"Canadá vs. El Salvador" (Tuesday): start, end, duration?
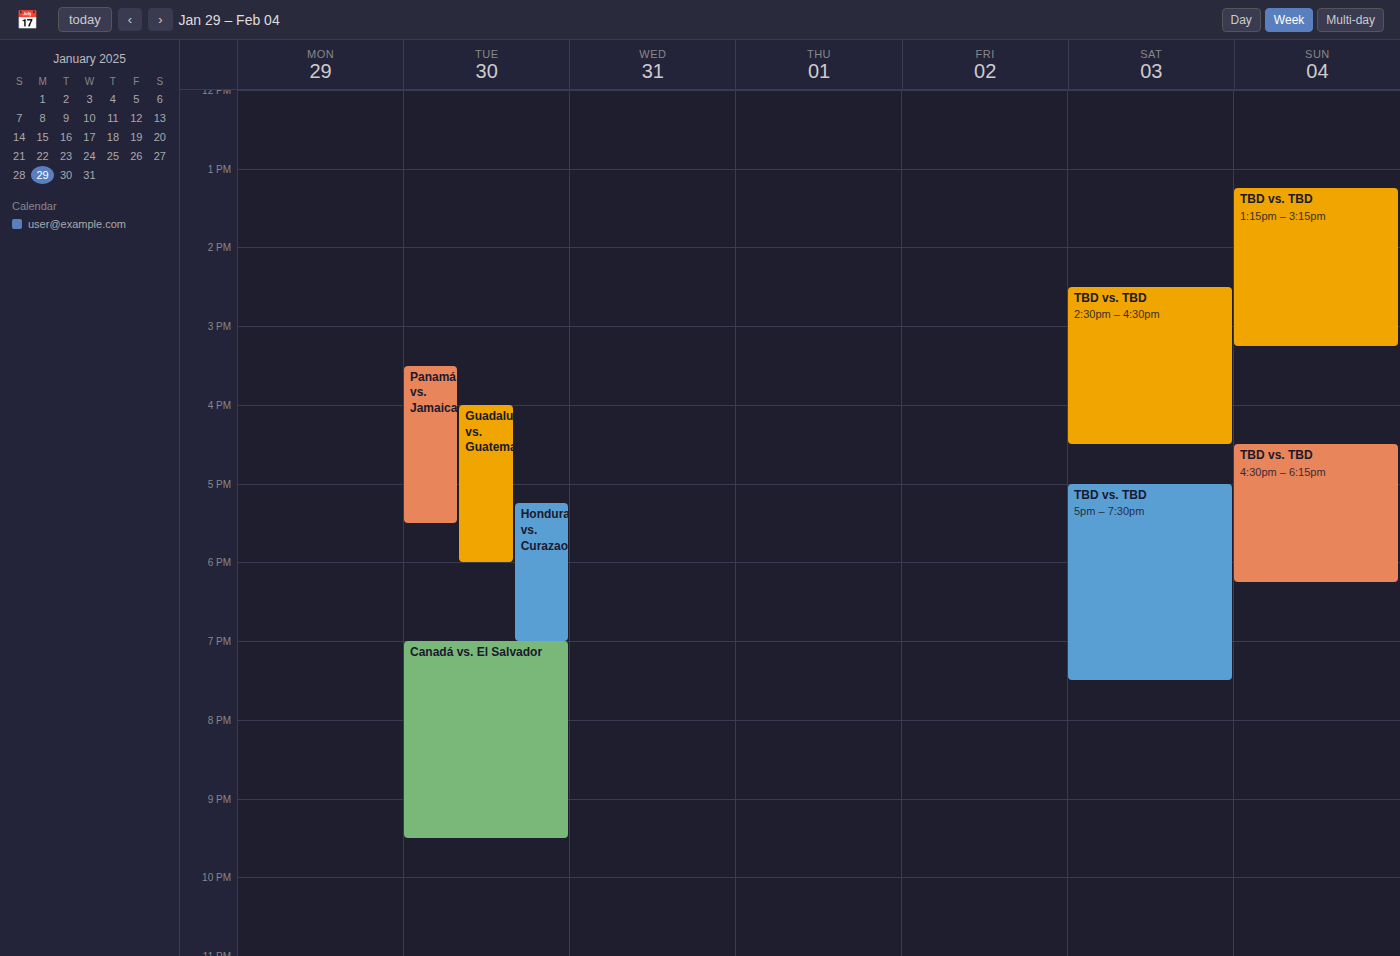
7:00 PM to 9:30 PM, 2 hours 30 minutes